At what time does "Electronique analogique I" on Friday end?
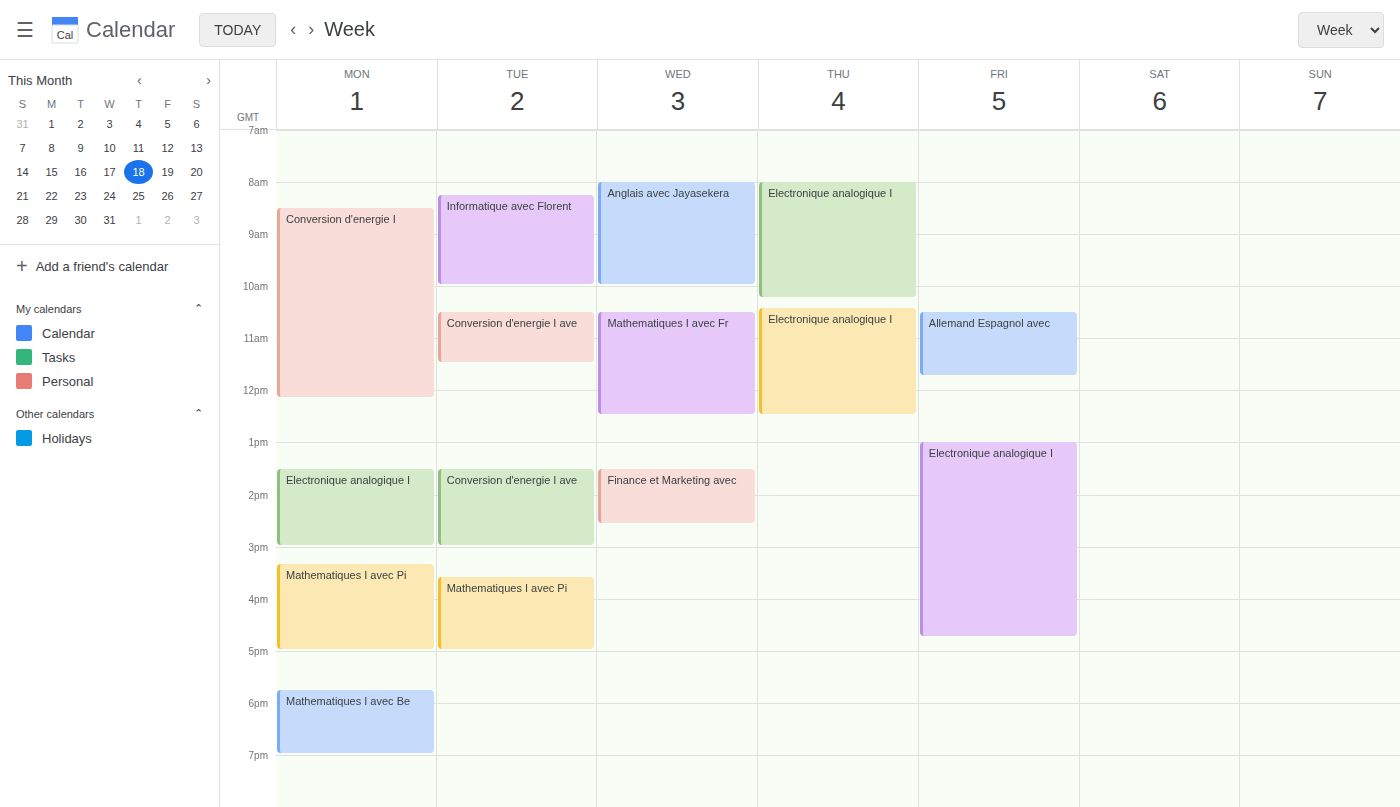
4:45 PM